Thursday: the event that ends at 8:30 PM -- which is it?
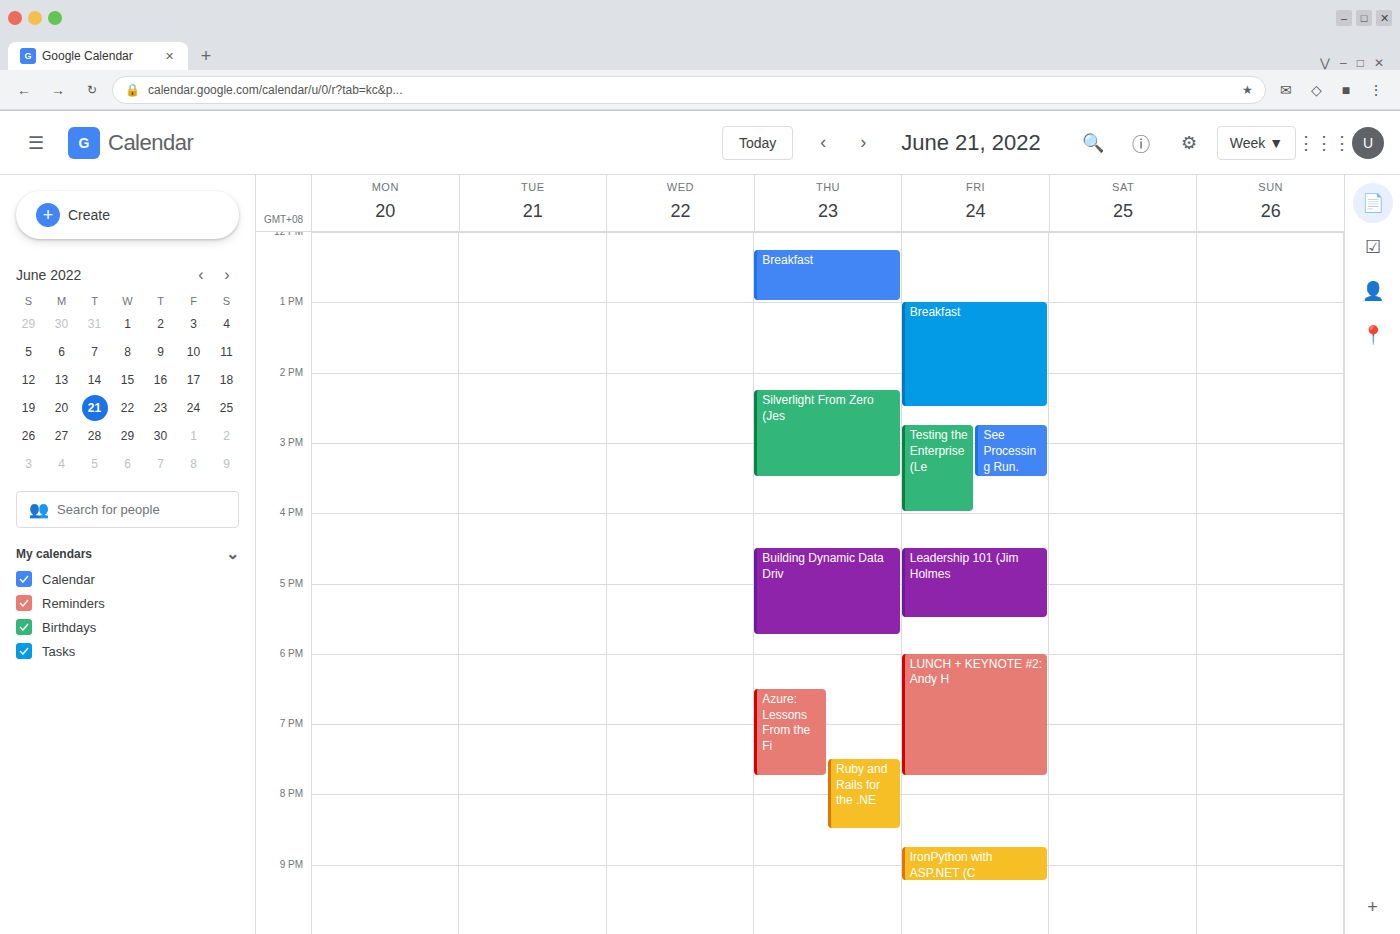
"Ruby and Rails for the .NE"